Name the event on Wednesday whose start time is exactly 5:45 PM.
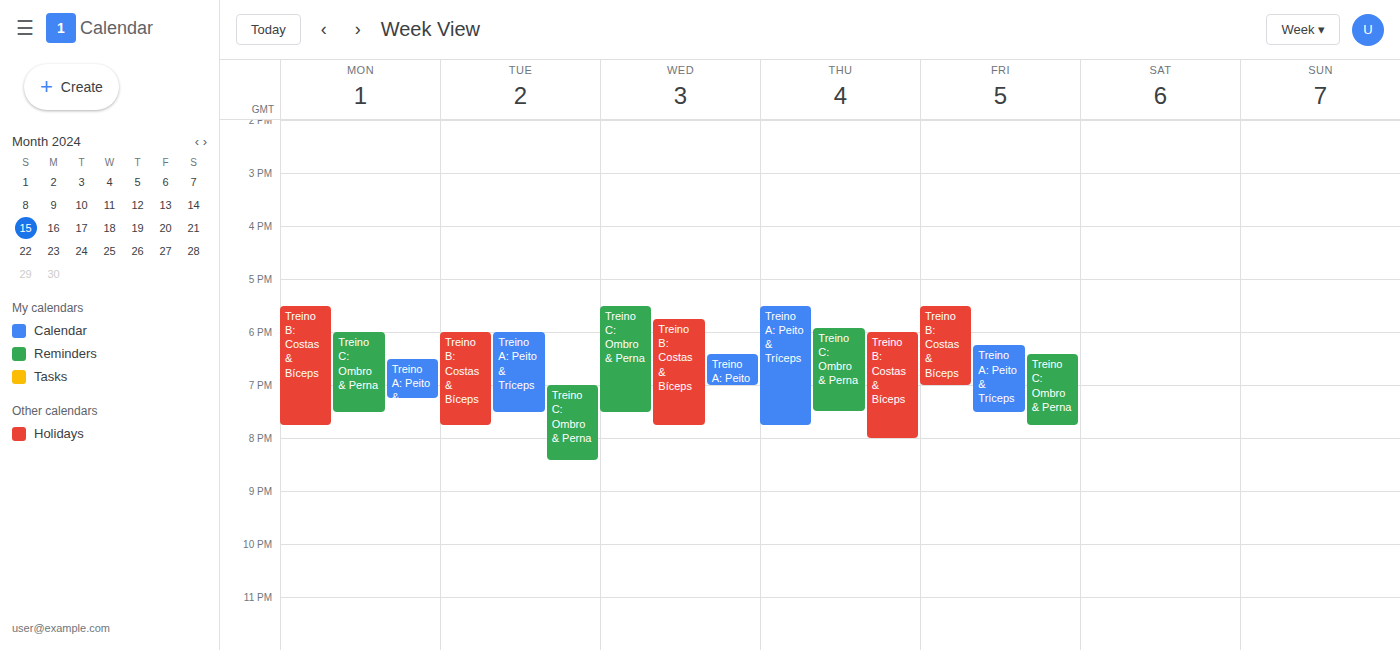
"Treino B: Costas & Bíceps"